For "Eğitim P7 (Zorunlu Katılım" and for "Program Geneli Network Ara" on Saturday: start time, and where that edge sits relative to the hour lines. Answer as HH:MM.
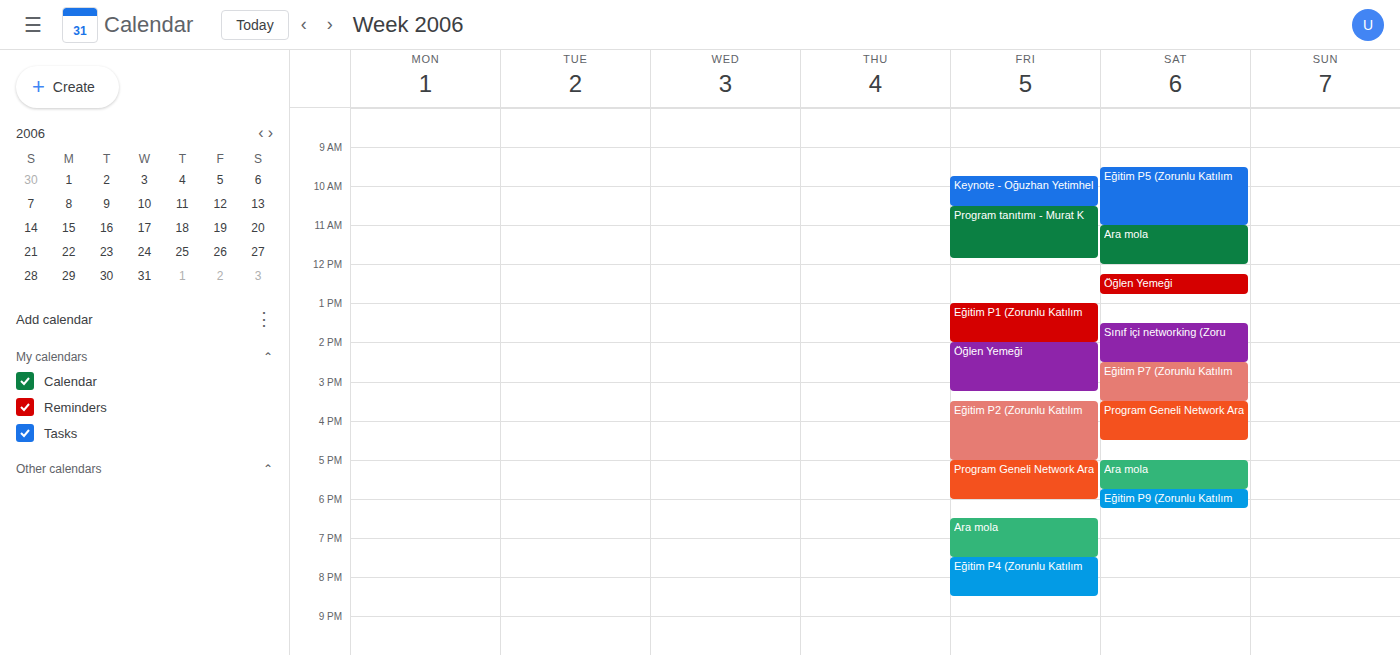
"Eğitim P7 (Zorunlu Katılım": 14:30, halfway between the 14:00 and 15:00 lines. "Program Geneli Network Ara": 15:30, halfway between the 15:00 and 16:00 lines.